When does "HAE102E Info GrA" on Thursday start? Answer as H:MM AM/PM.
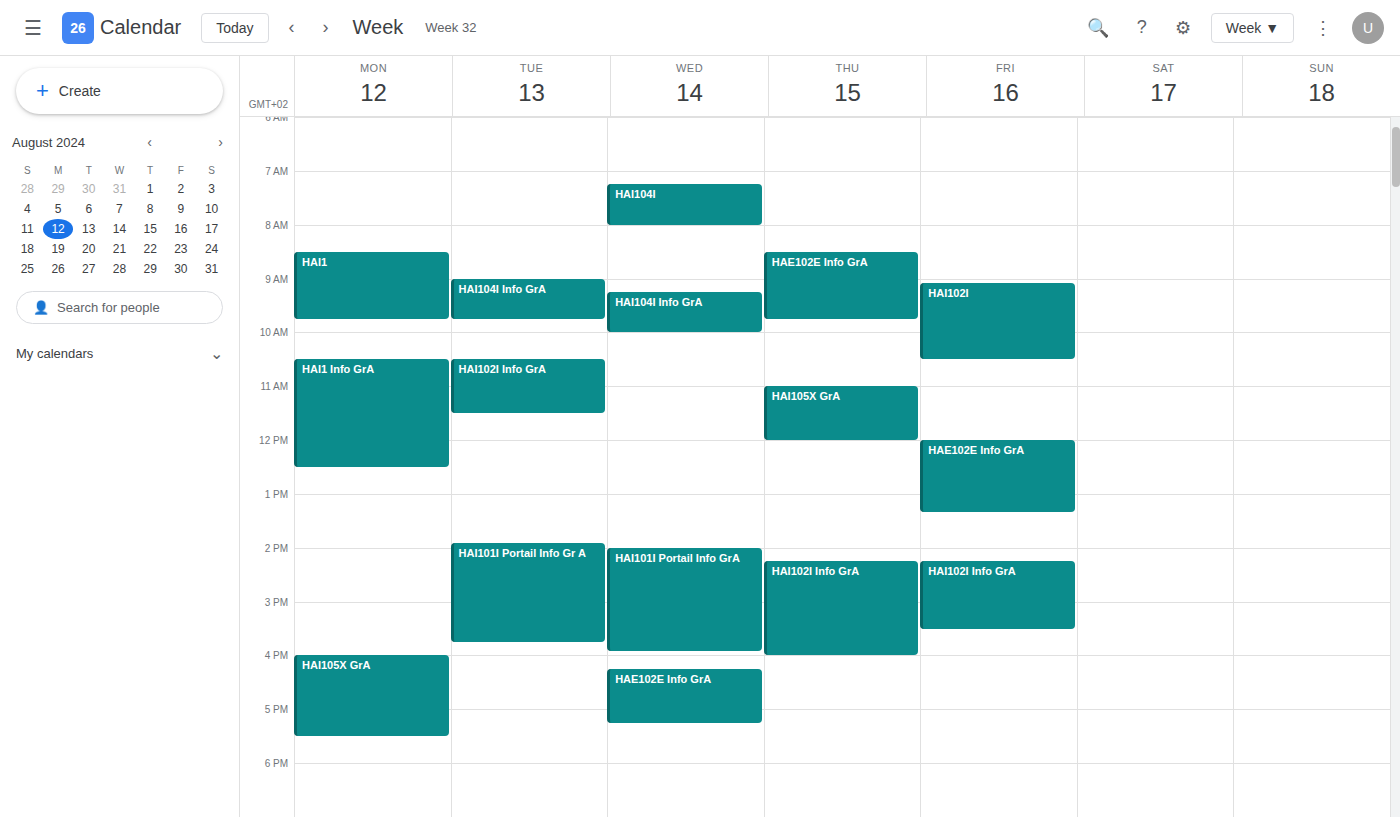
8:30 AM